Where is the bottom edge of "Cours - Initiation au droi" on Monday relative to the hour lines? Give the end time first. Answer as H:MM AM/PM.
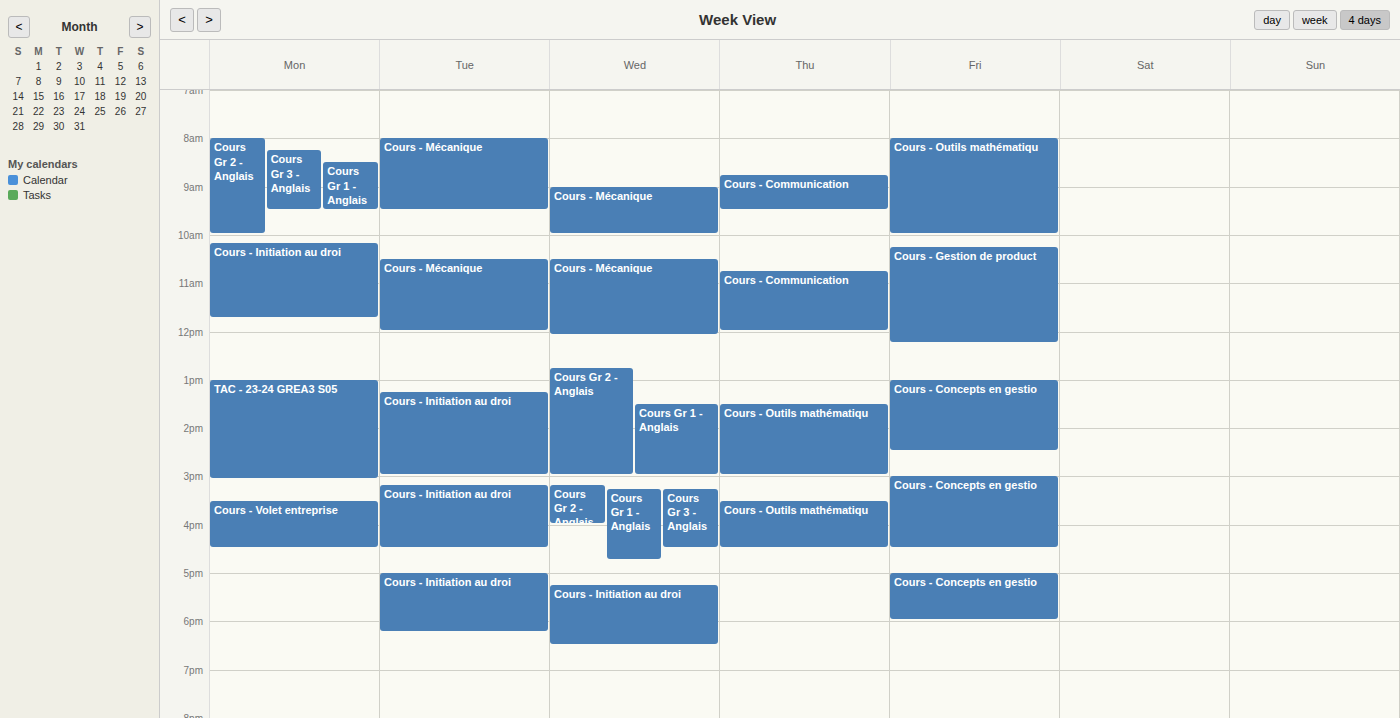
11:45 AM -- neither: three quarters of the way from the 11 AM line to the 12 PM line.